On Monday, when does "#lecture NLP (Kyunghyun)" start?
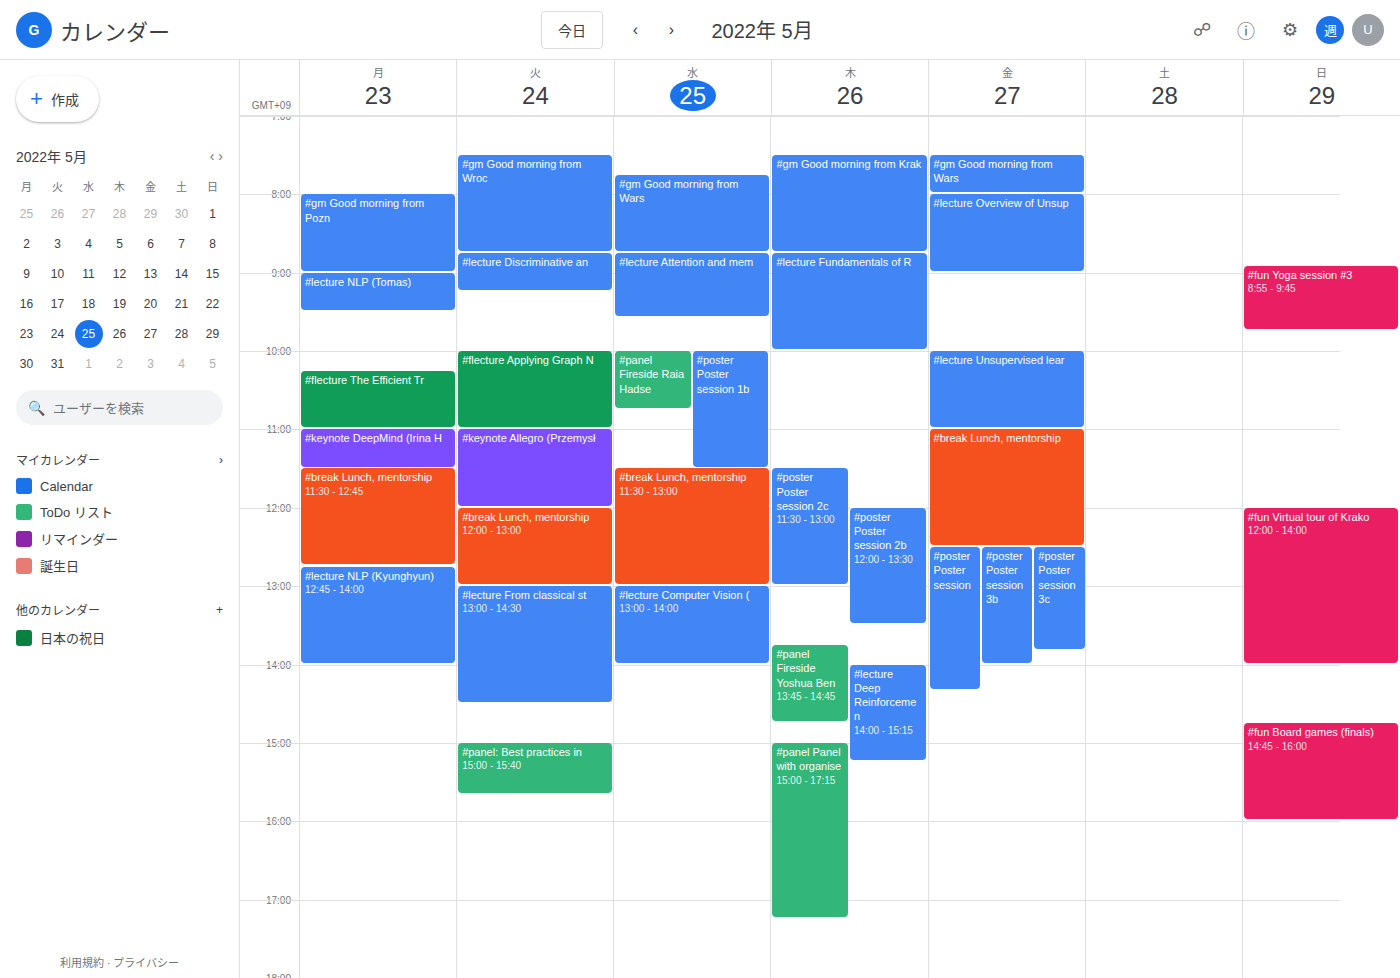
12:45 PM